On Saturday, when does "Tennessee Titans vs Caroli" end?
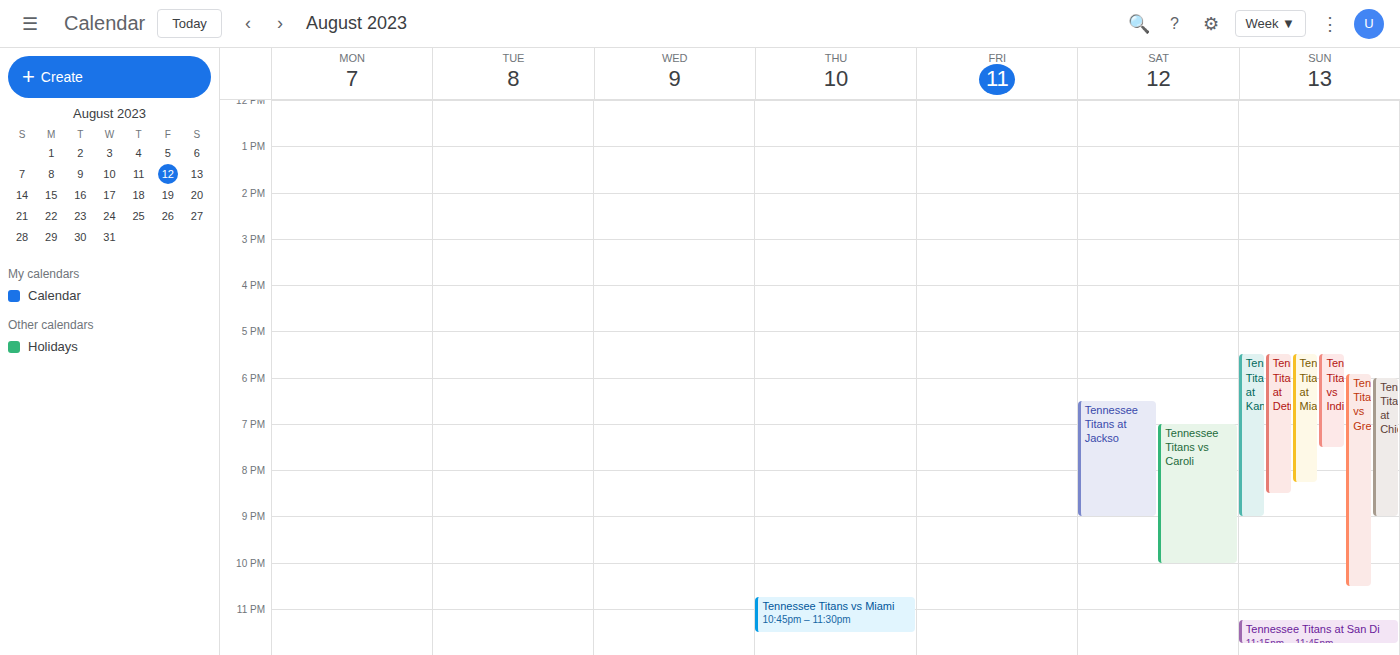
10:00 PM